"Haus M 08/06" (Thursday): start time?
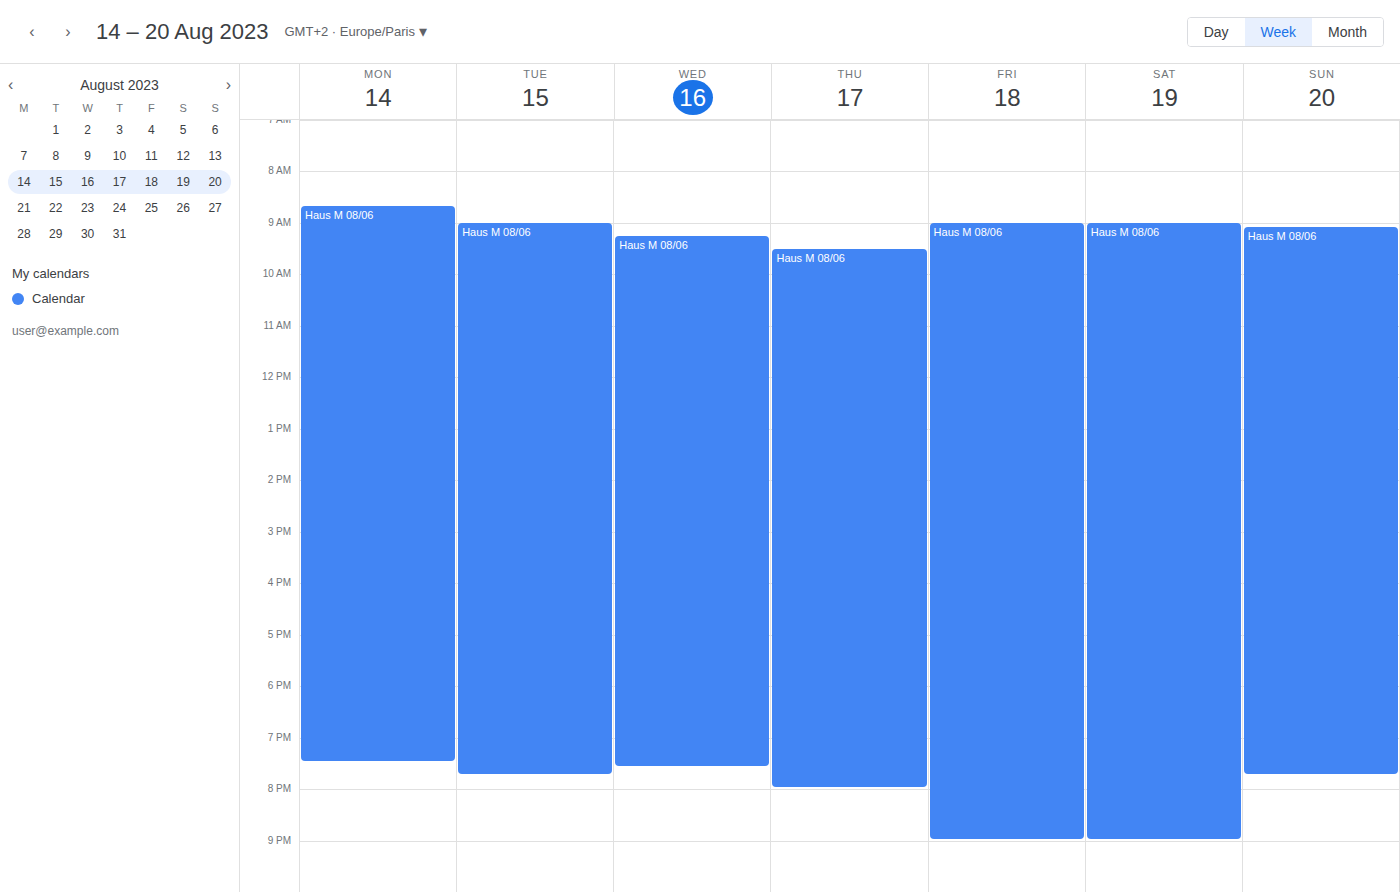
9:30 AM